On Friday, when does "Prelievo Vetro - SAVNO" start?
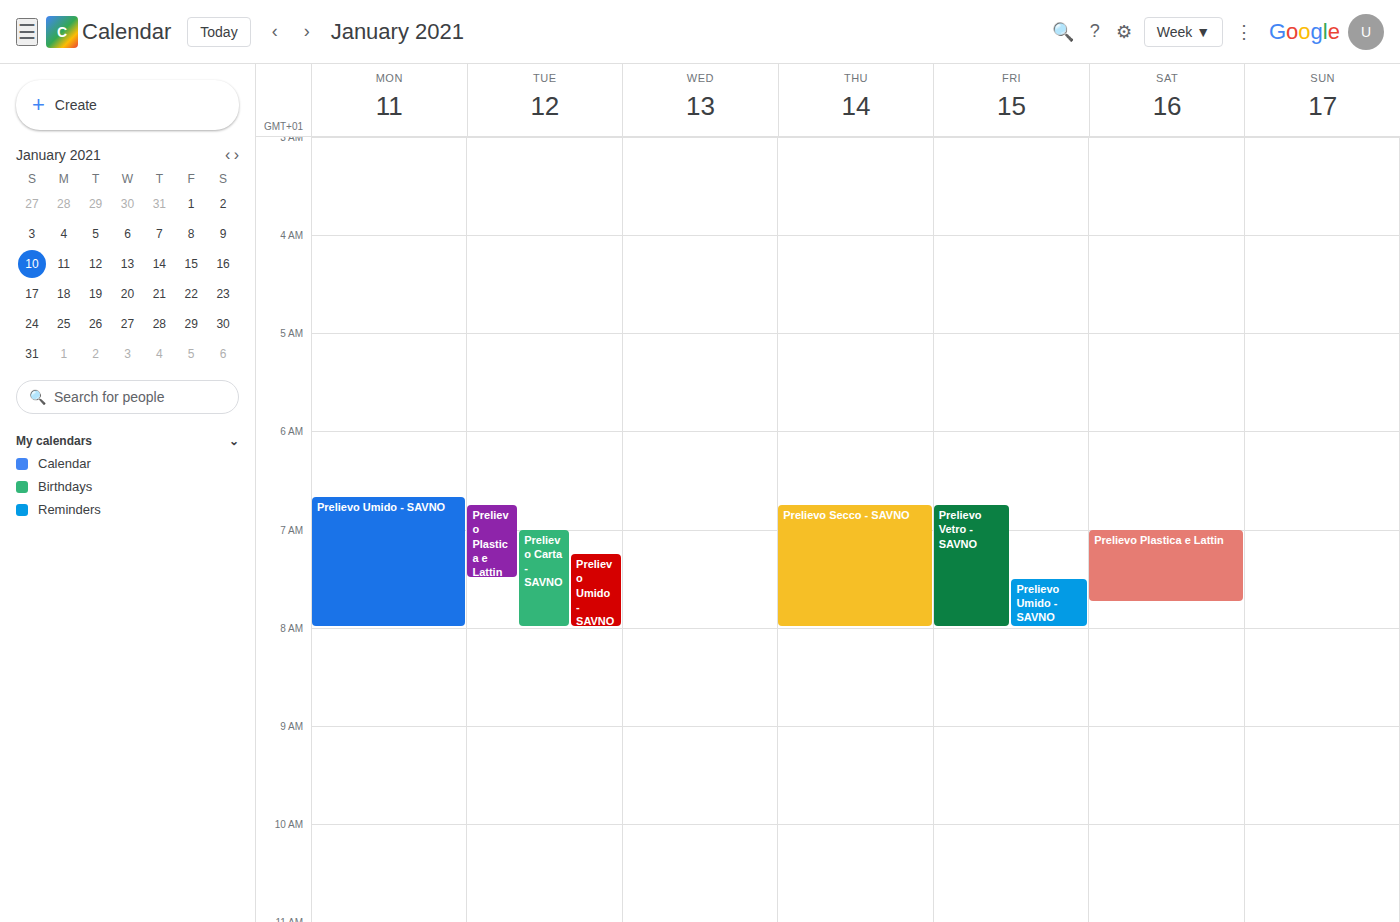
6:45 AM